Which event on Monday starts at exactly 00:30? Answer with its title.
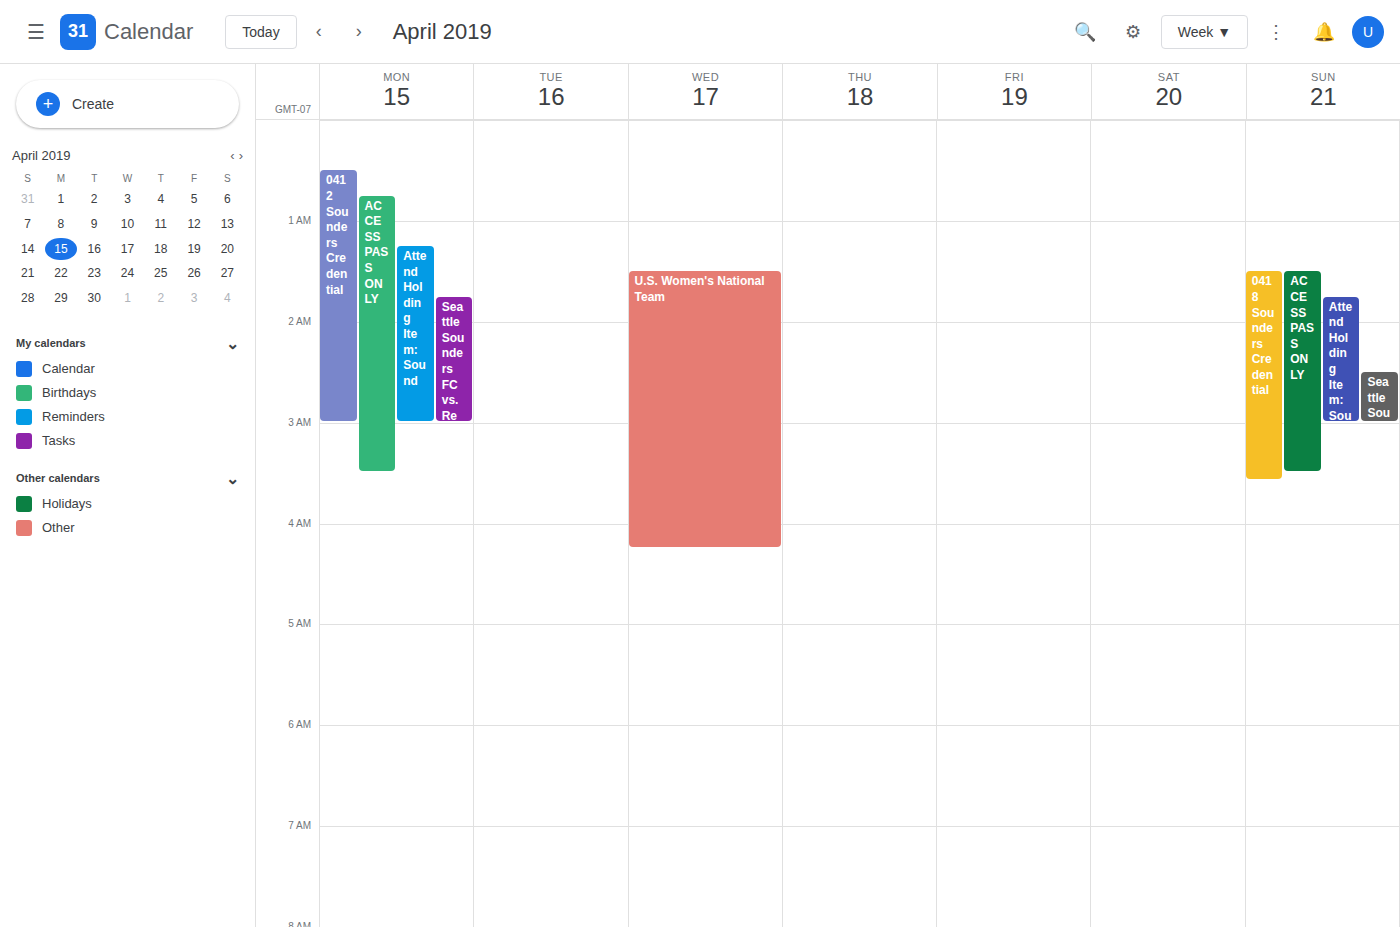
"0412 Sounders Credential"